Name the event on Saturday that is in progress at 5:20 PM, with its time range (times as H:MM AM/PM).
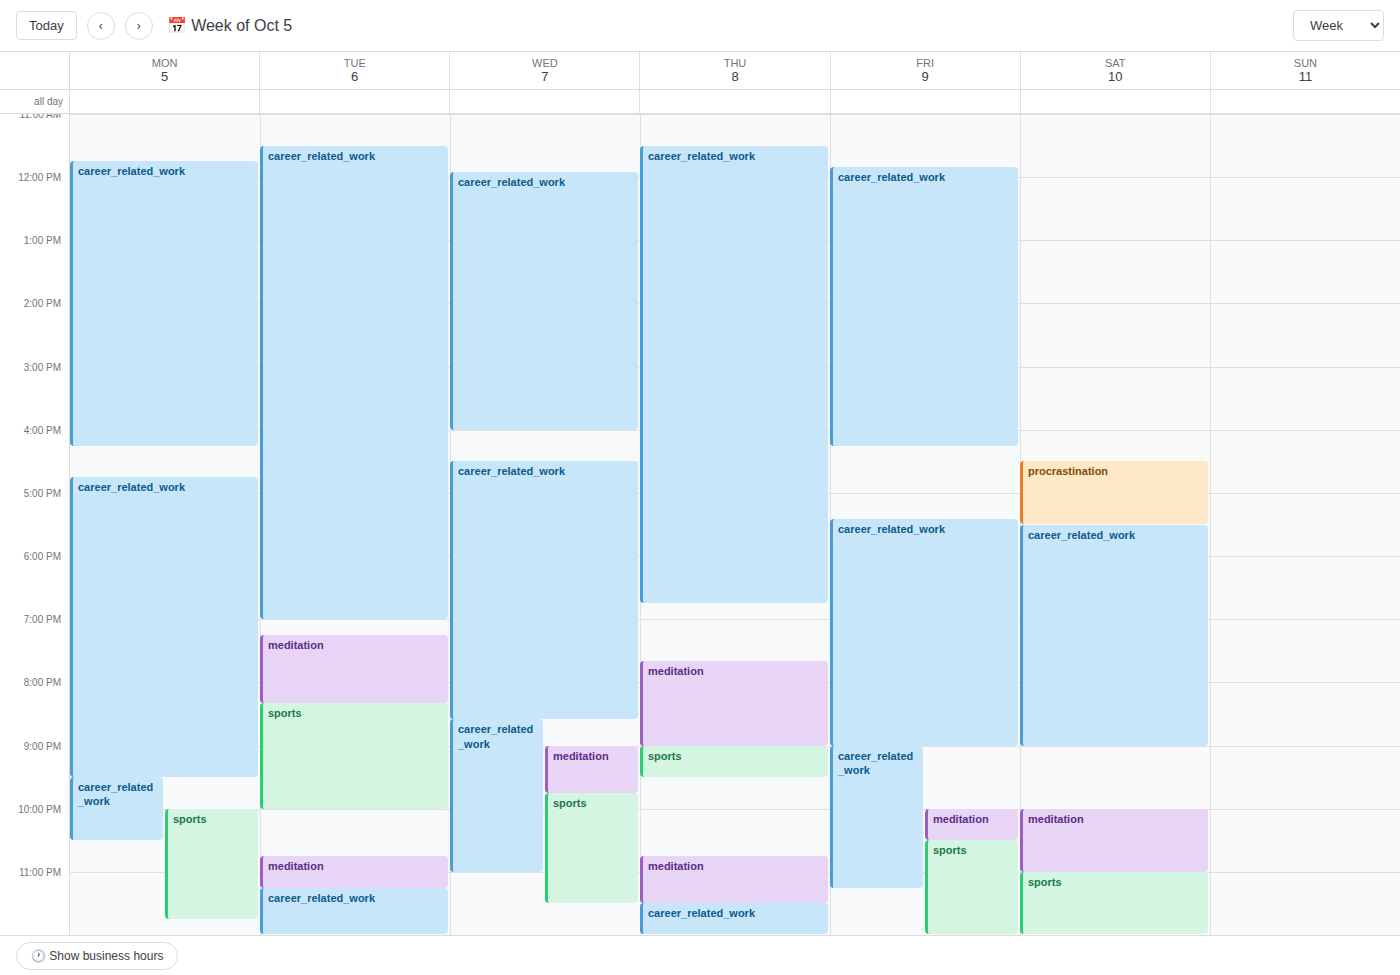
"procrastination", 4:30 PM to 5:30 PM